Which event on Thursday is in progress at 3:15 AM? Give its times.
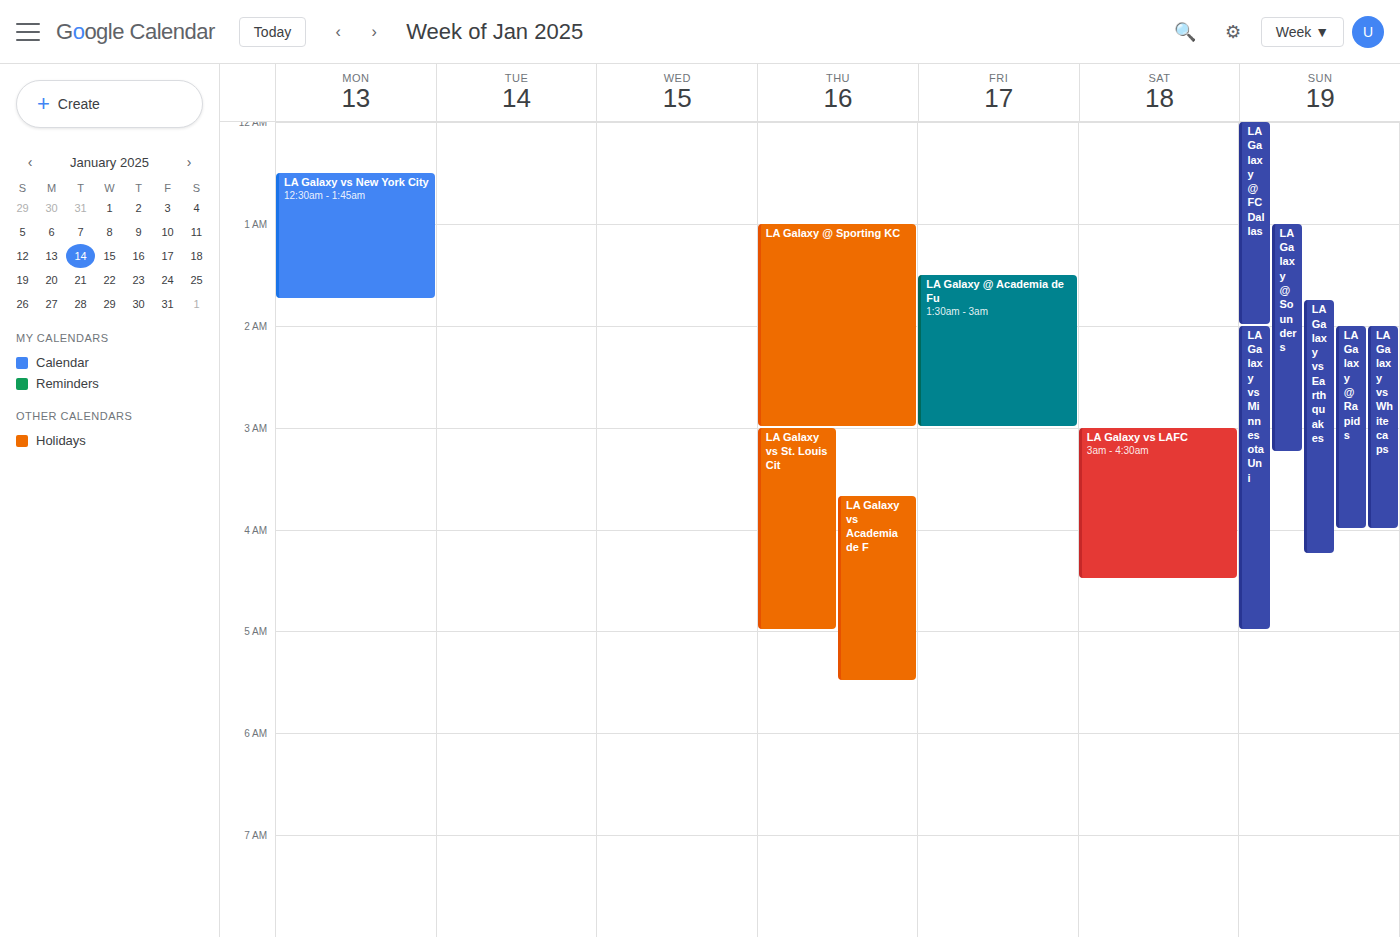
"LA Galaxy vs St. Louis Cit", 3:00 AM to 5:00 AM